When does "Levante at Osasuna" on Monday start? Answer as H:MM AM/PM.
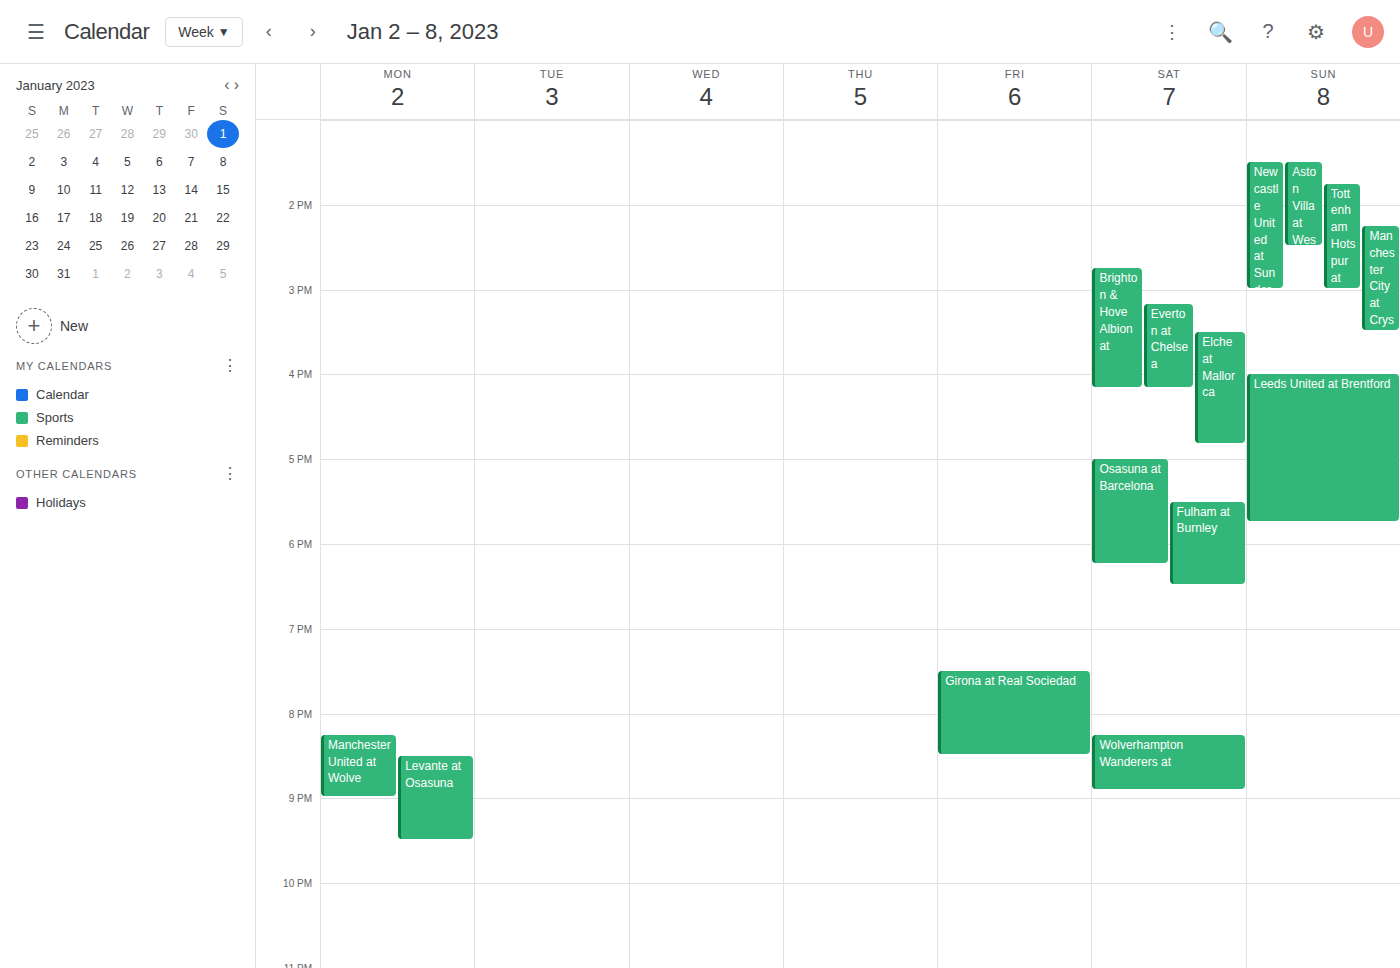
8:30 PM